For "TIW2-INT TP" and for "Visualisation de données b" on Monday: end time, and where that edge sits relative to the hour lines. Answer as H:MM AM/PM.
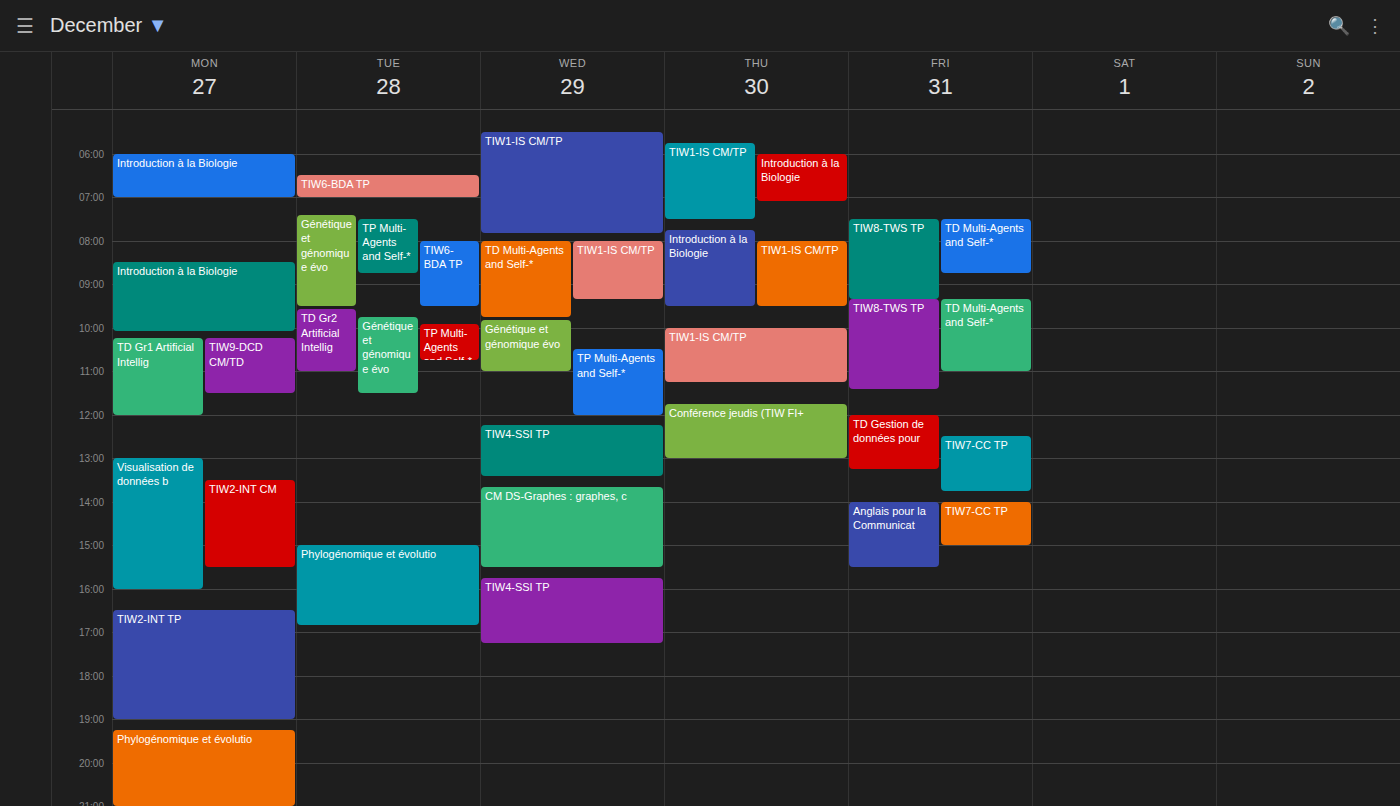
"TIW2-INT TP": 7:00 PM, exactly on the 7 PM line. "Visualisation de données b": 4:00 PM, exactly on the 4 PM line.